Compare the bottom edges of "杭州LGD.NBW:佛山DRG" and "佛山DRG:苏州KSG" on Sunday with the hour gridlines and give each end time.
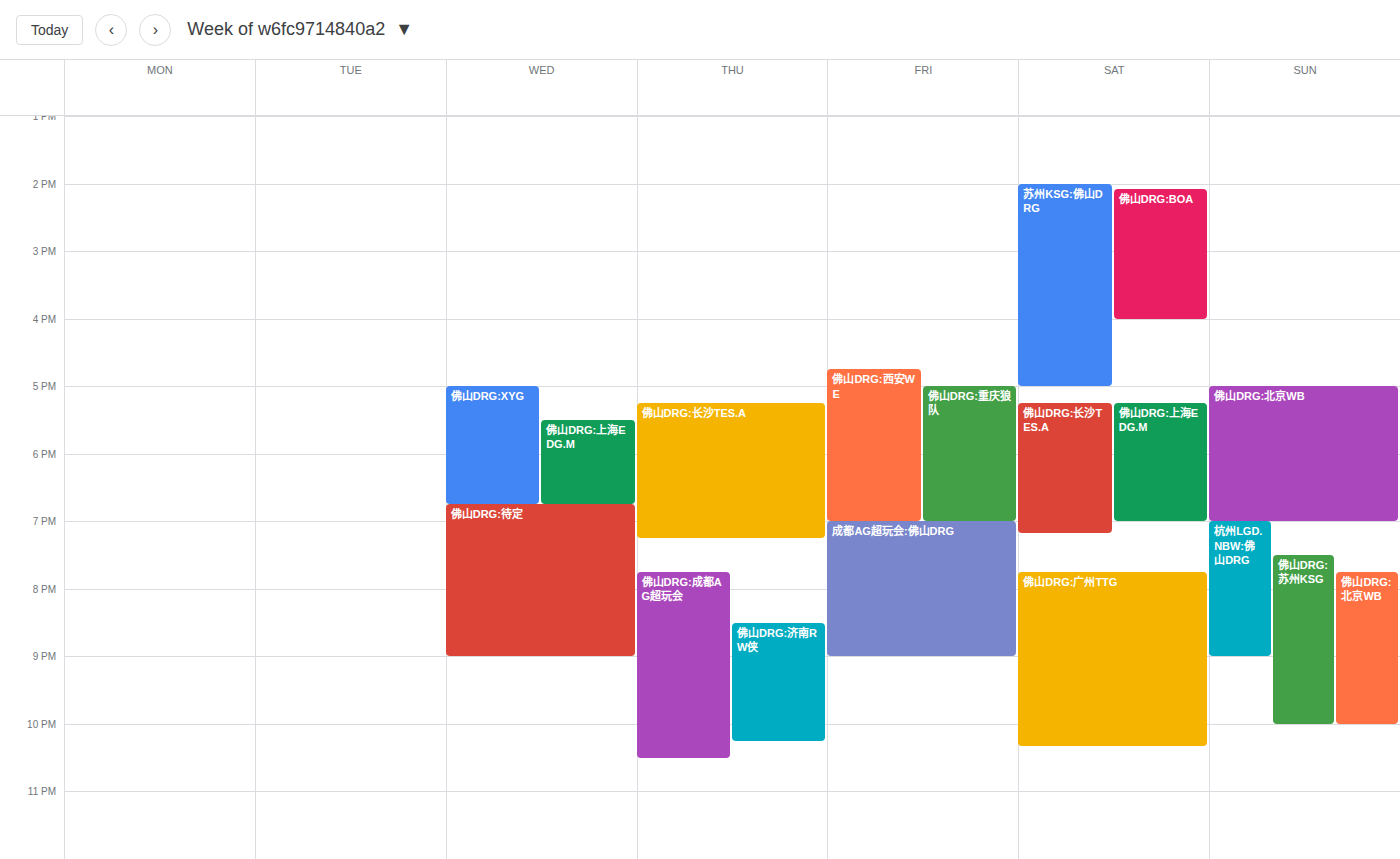
"杭州LGD.NBW:佛山DRG": 9:00 PM, exactly on the 9 PM line. "佛山DRG:苏州KSG": 10:00 PM, exactly on the 10 PM line.